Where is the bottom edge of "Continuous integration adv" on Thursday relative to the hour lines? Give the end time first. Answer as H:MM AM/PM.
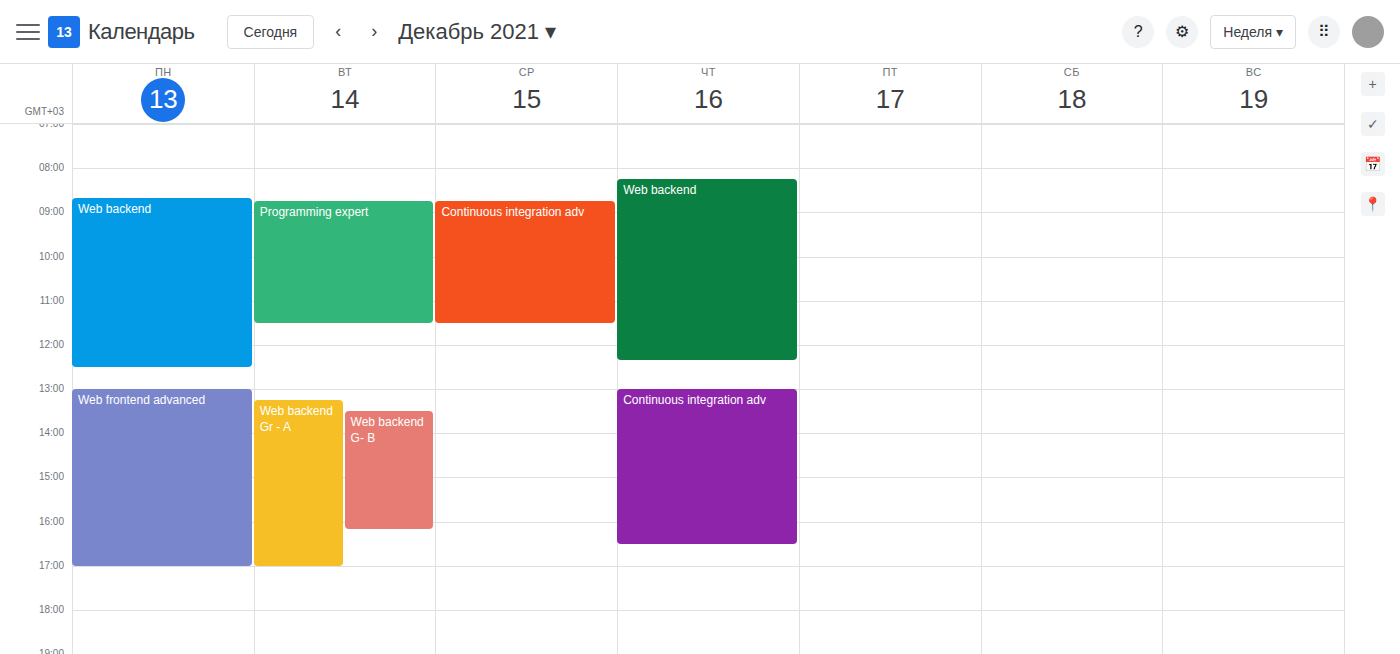
4:30 PM -- halfway between the 4 PM and 5 PM lines.